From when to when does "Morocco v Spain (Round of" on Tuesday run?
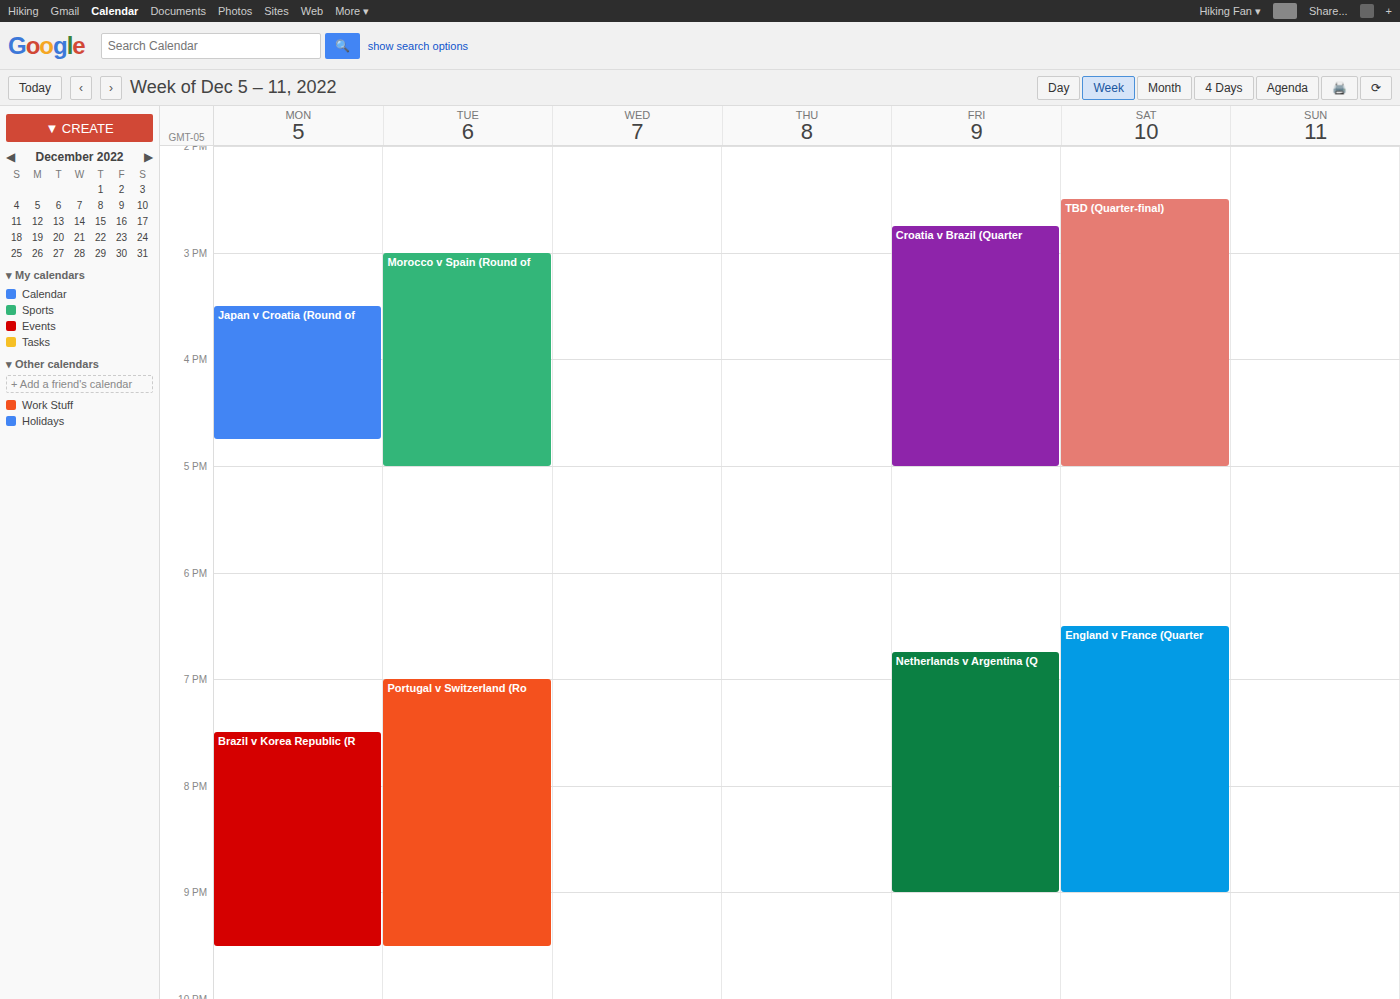
3:00 PM to 5:00 PM